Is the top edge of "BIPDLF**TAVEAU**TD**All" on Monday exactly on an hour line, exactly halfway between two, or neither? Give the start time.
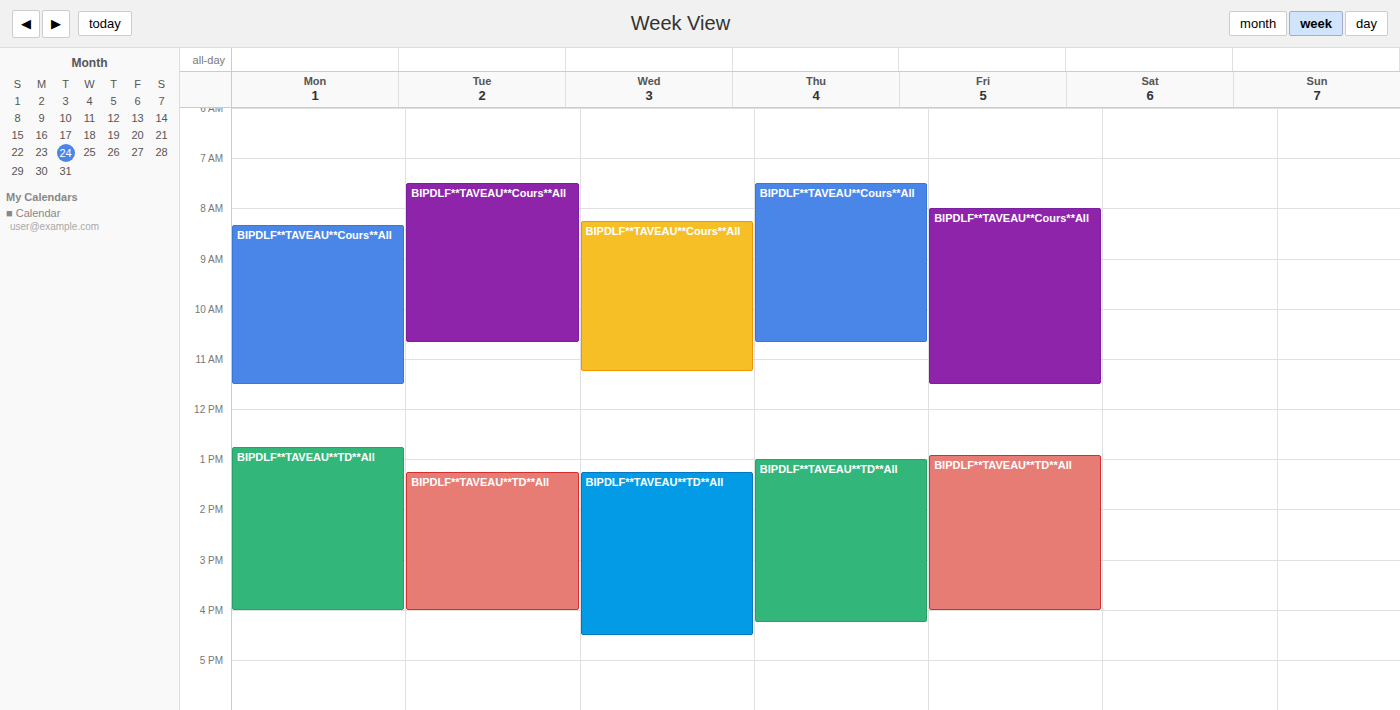
12:45 PM -- neither: three quarters of the way from the 12 PM line to the 1 PM line.